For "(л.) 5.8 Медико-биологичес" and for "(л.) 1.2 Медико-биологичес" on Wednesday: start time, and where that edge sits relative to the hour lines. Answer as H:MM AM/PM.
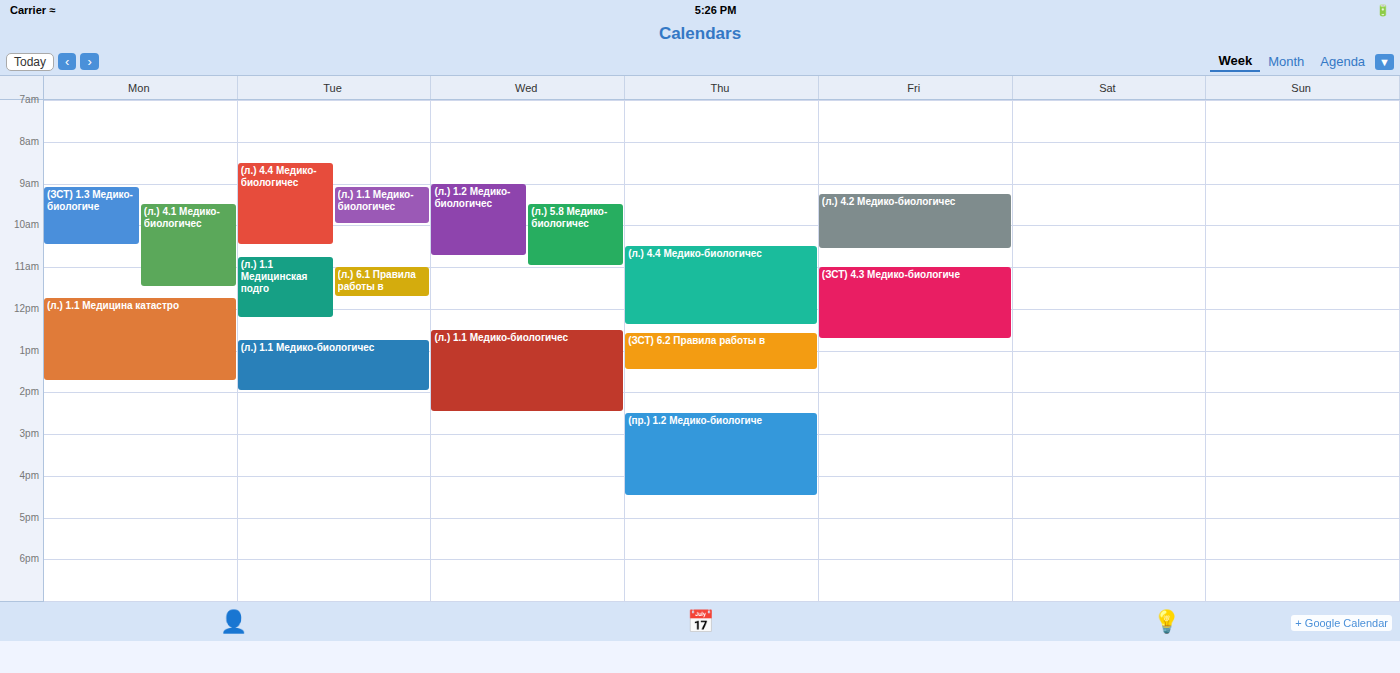
"(л.) 5.8 Медико-биологичес": 9:30 AM, halfway between the 9 AM and 10 AM lines. "(л.) 1.2 Медико-биологичес": 9:00 AM, exactly on the 9 AM line.